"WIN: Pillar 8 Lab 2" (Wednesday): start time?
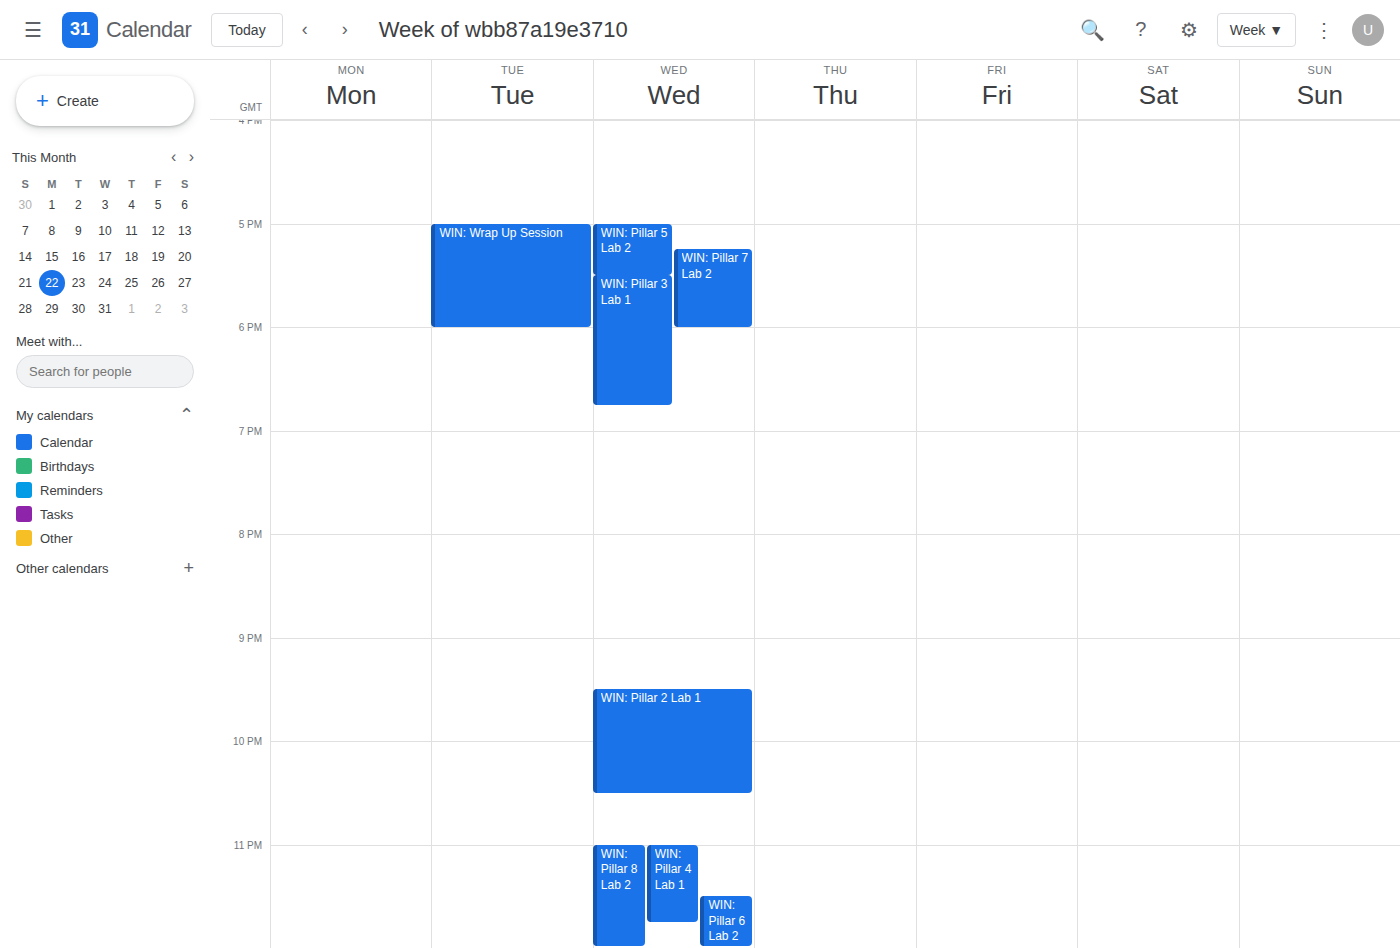
11:00 PM